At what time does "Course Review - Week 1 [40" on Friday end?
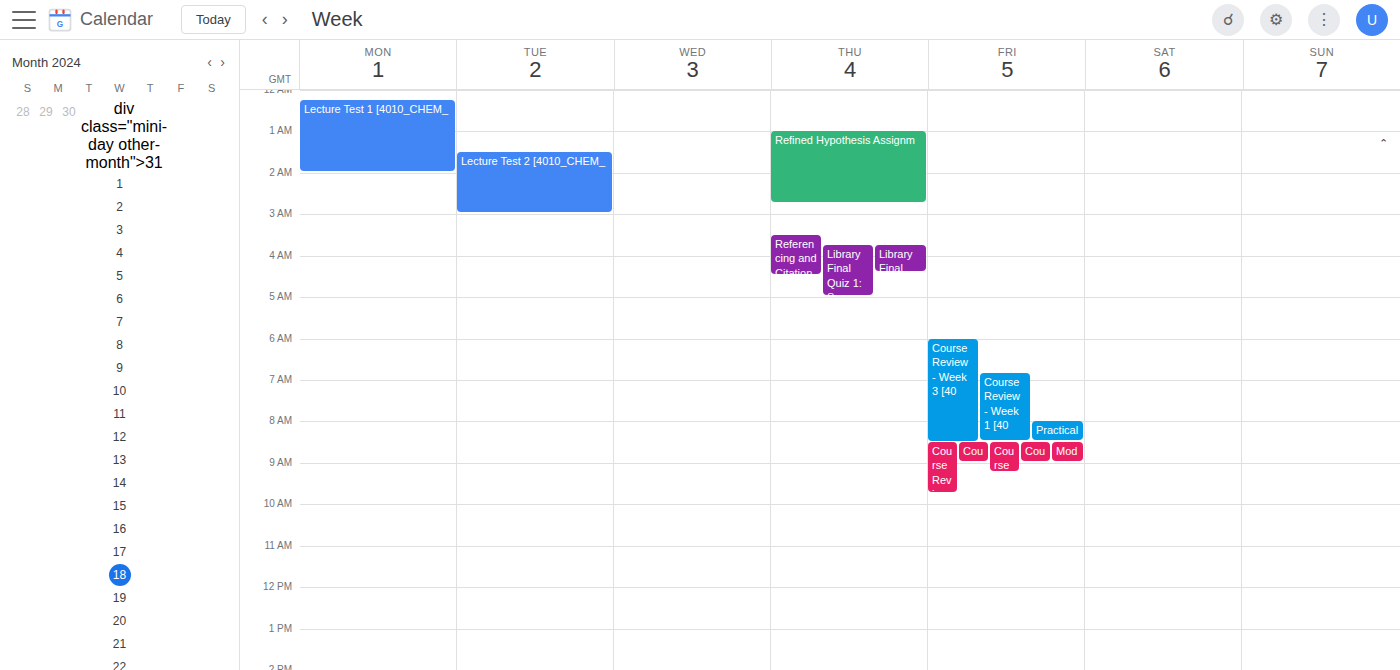
8:30 AM